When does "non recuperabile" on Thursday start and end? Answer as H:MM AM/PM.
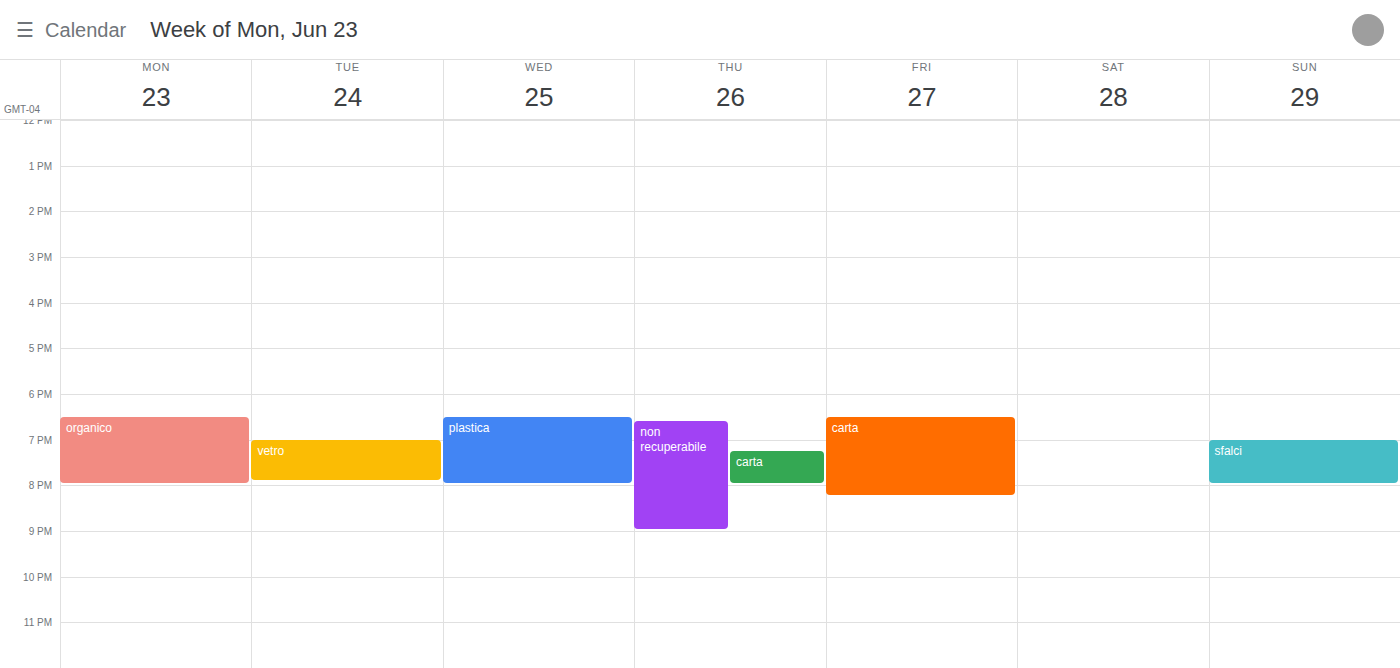
6:35 PM to 9:00 PM